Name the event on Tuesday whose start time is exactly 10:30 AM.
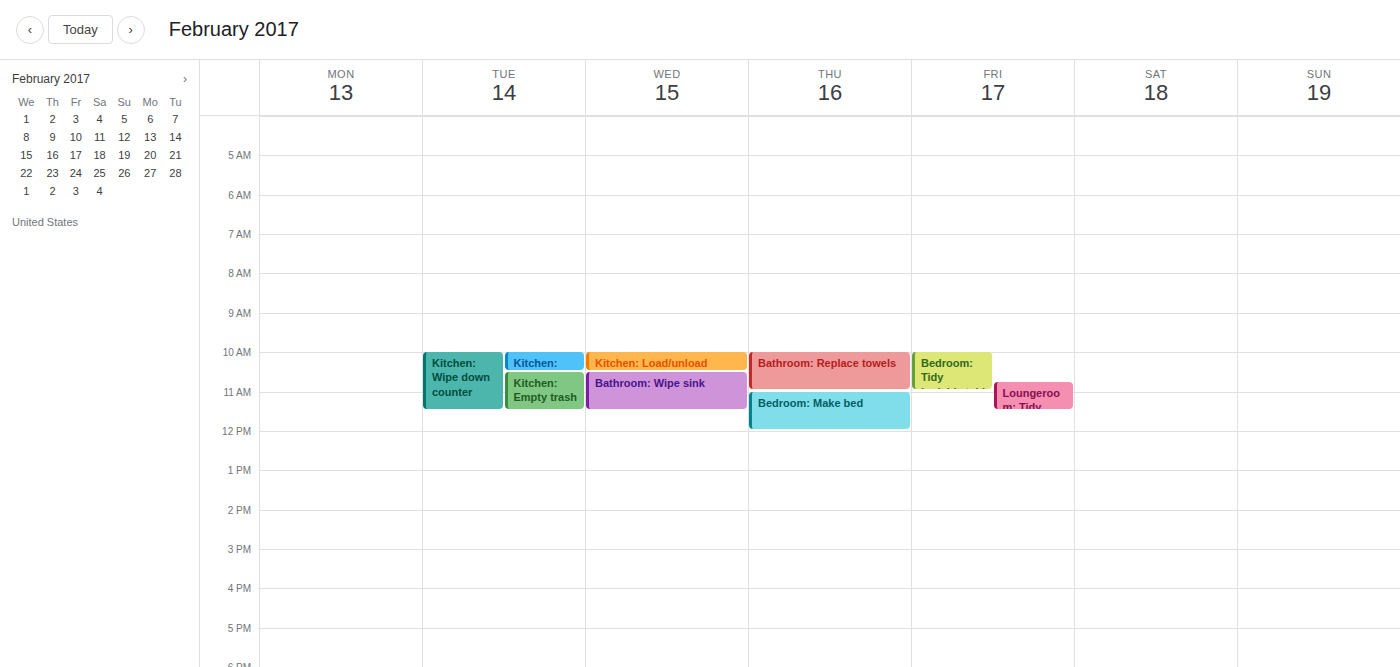
"Kitchen: Empty trash"